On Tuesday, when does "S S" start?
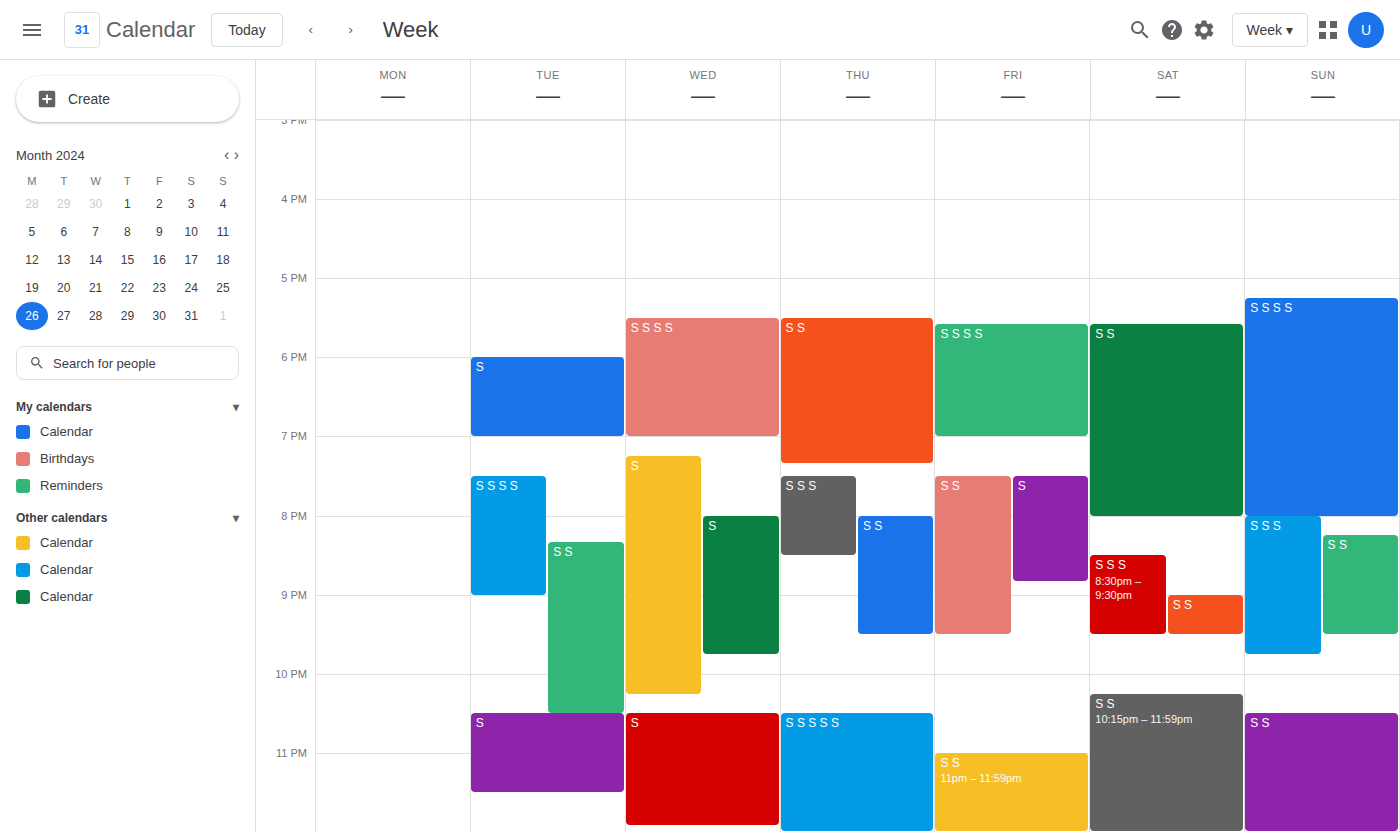
8:20 PM